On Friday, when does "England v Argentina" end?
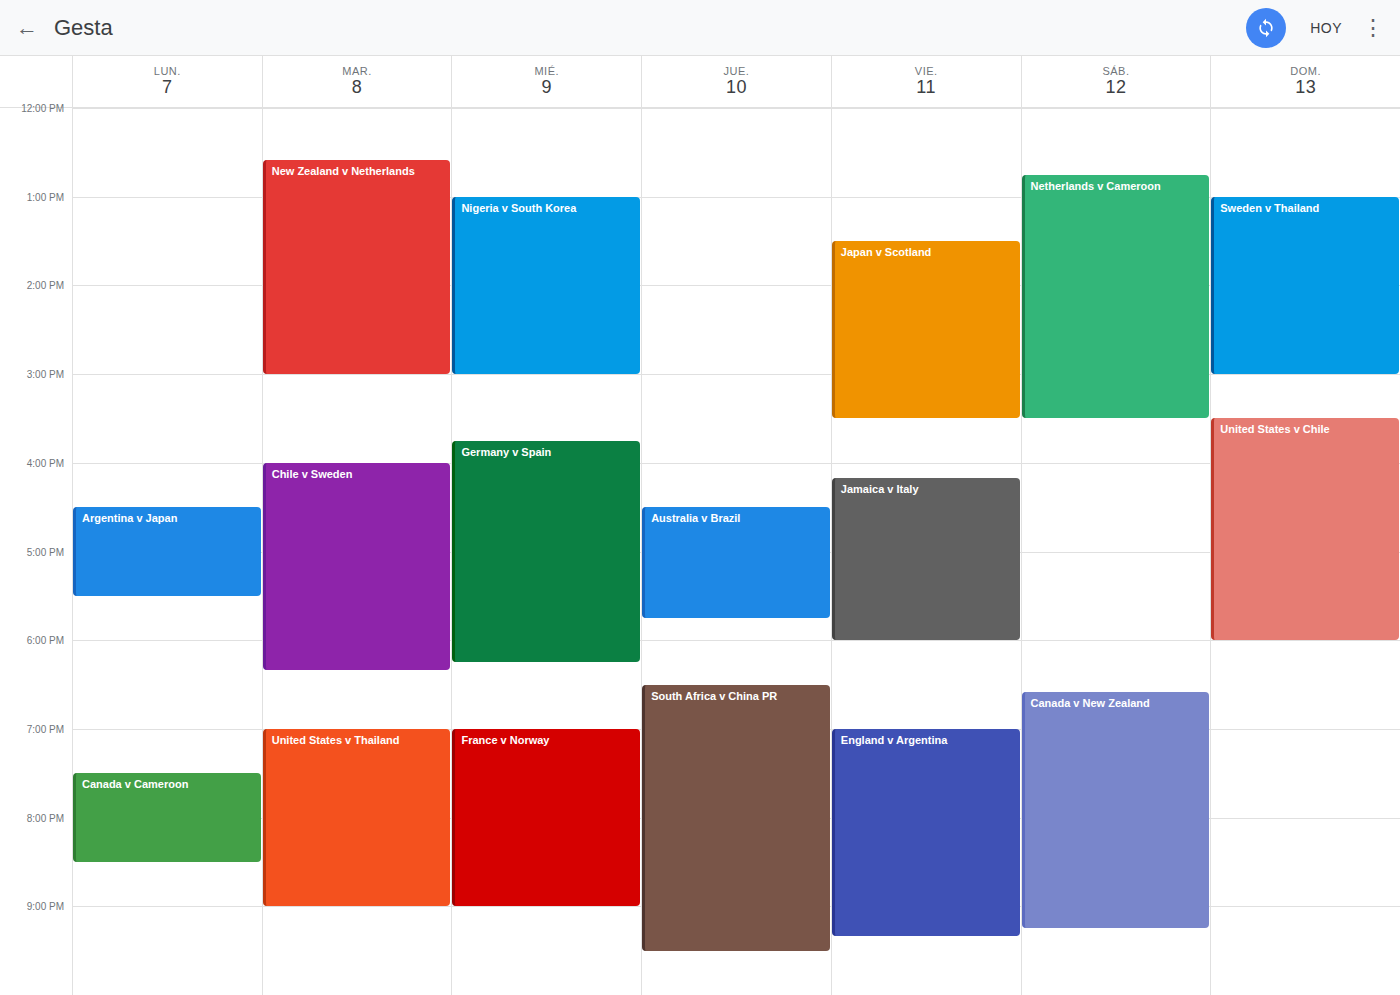
9:20 PM